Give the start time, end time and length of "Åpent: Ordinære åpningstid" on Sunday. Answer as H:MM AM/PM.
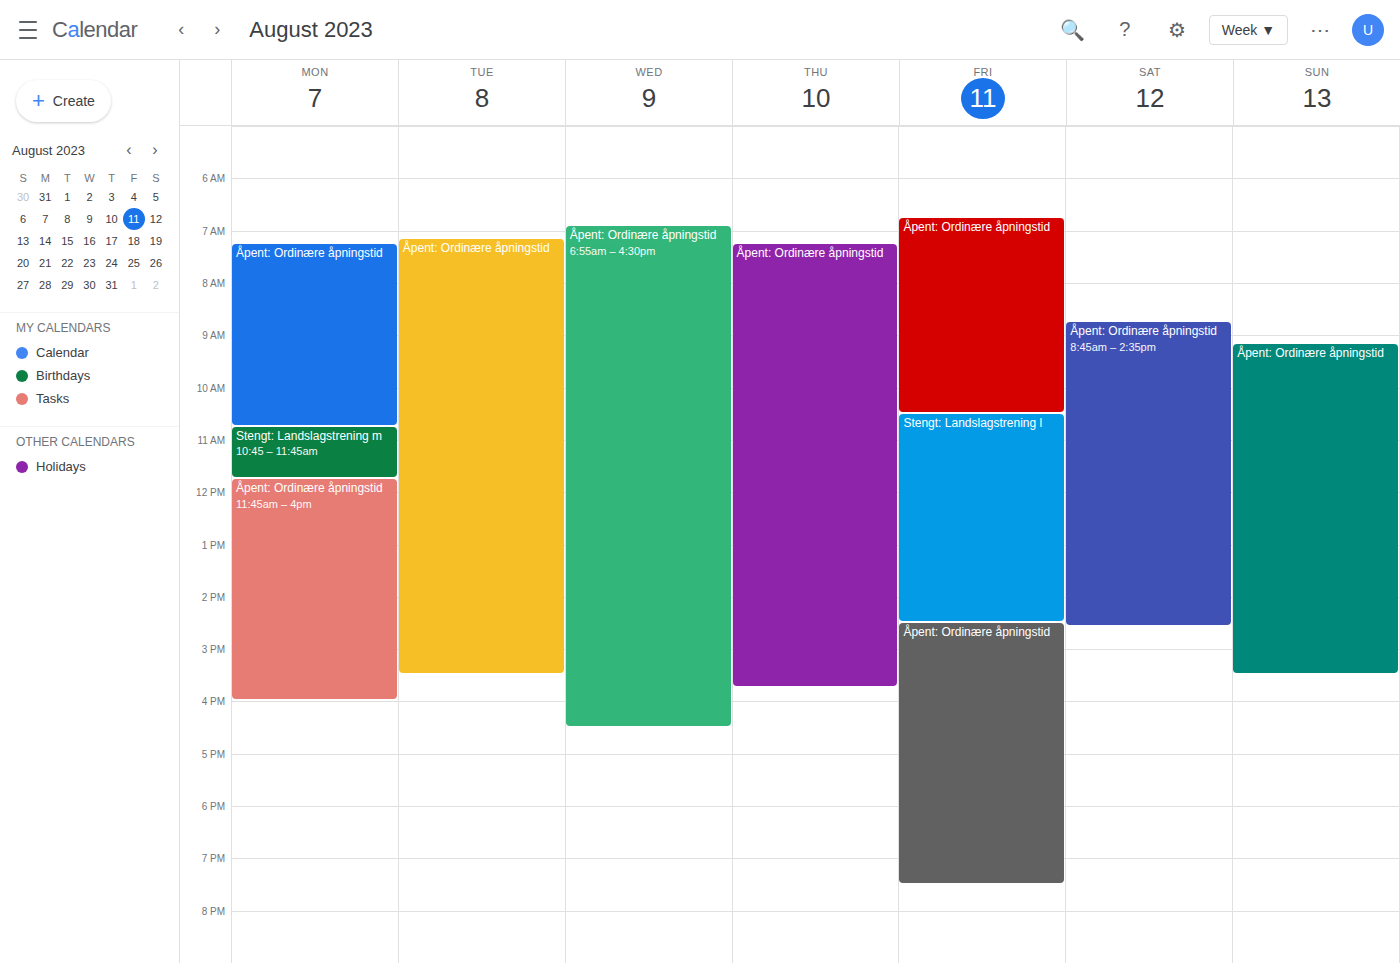
9:10 AM to 3:30 PM, 6 hours 20 minutes